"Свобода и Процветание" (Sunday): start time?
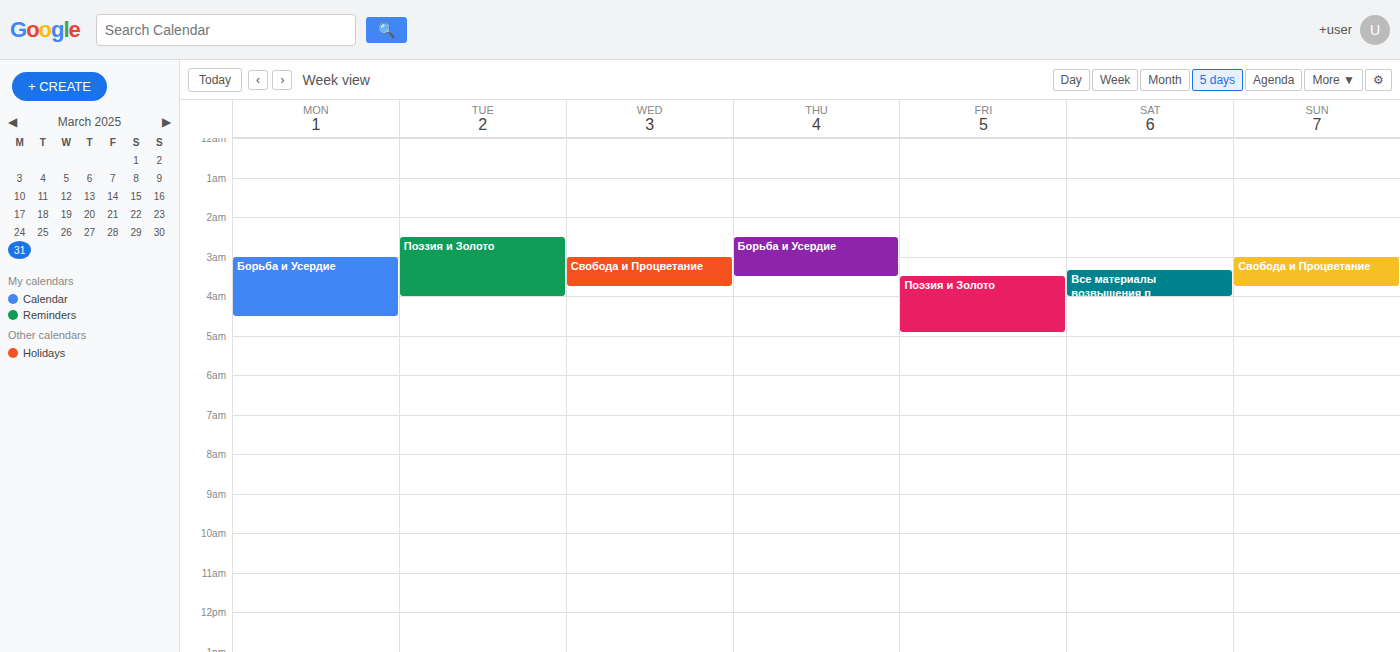
3:00 AM